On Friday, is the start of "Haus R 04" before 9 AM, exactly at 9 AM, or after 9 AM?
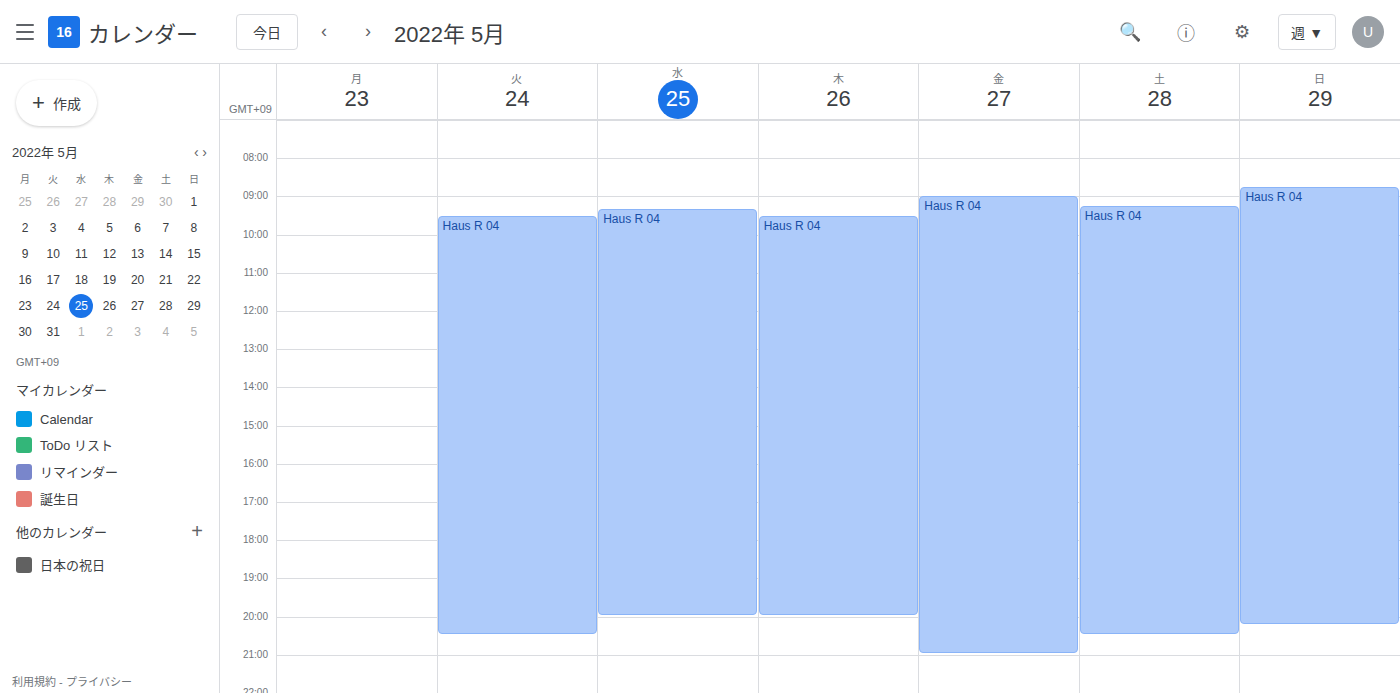
9:00 AM -- exactly at 9 AM, on the 9 AM line.